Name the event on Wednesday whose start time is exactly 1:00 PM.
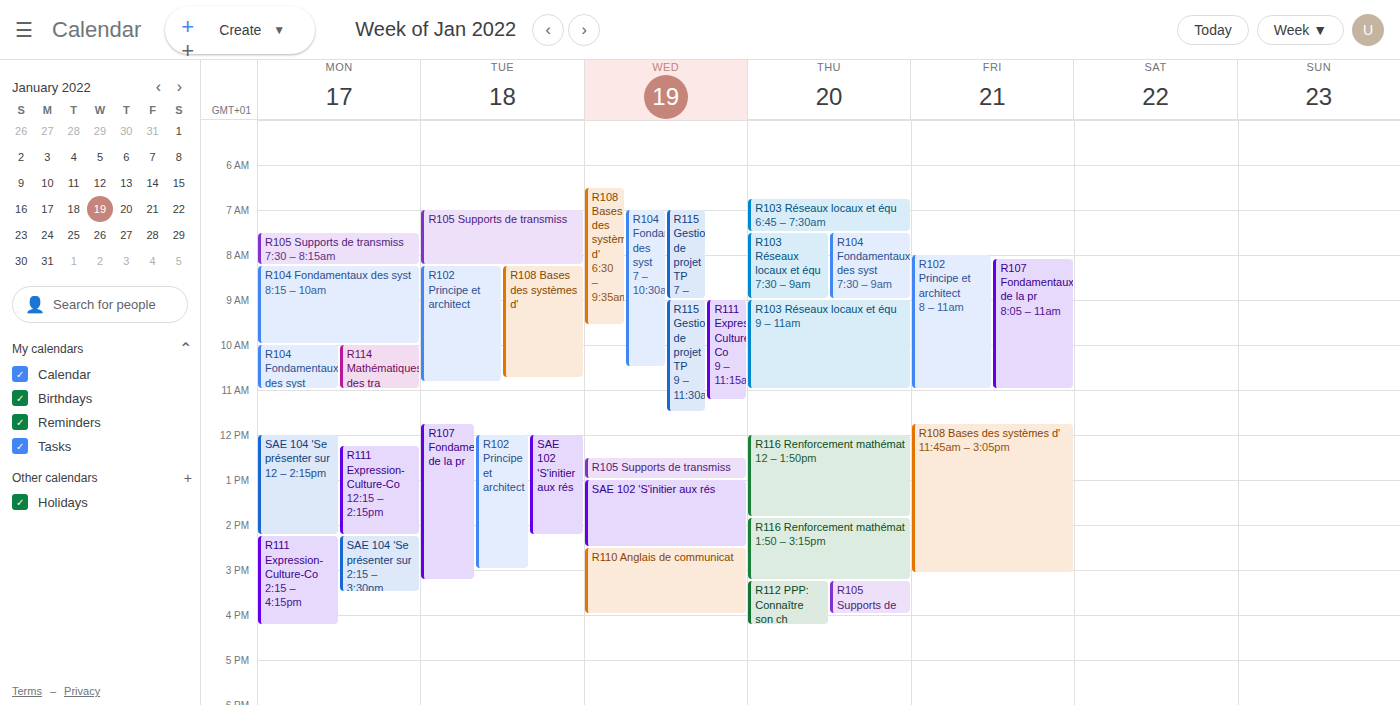
"SAE 102 'S'initier aux rés"